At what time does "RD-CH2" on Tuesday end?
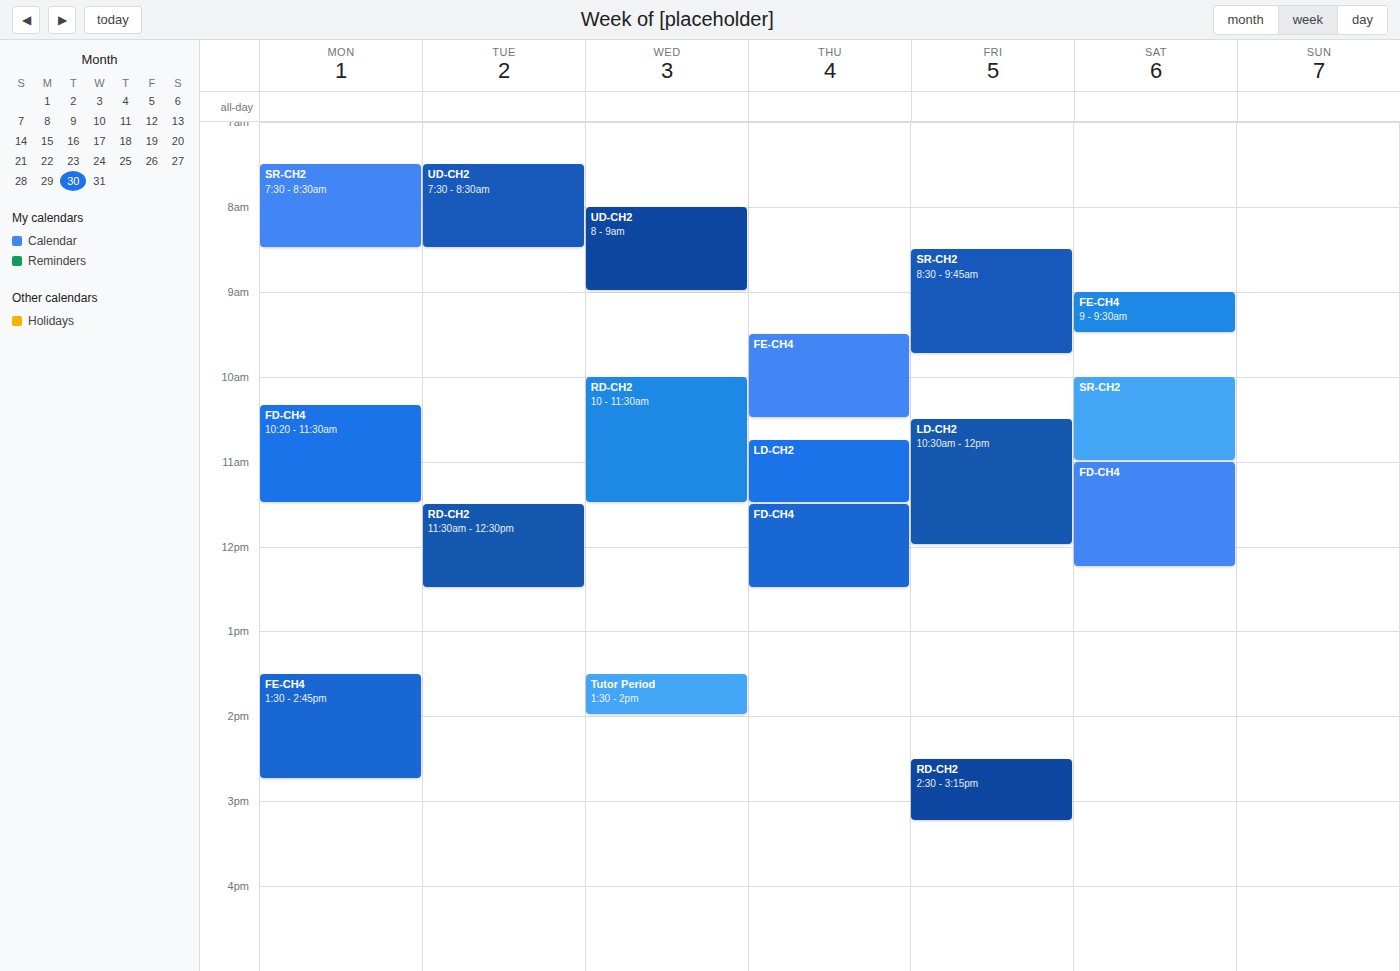
12:30